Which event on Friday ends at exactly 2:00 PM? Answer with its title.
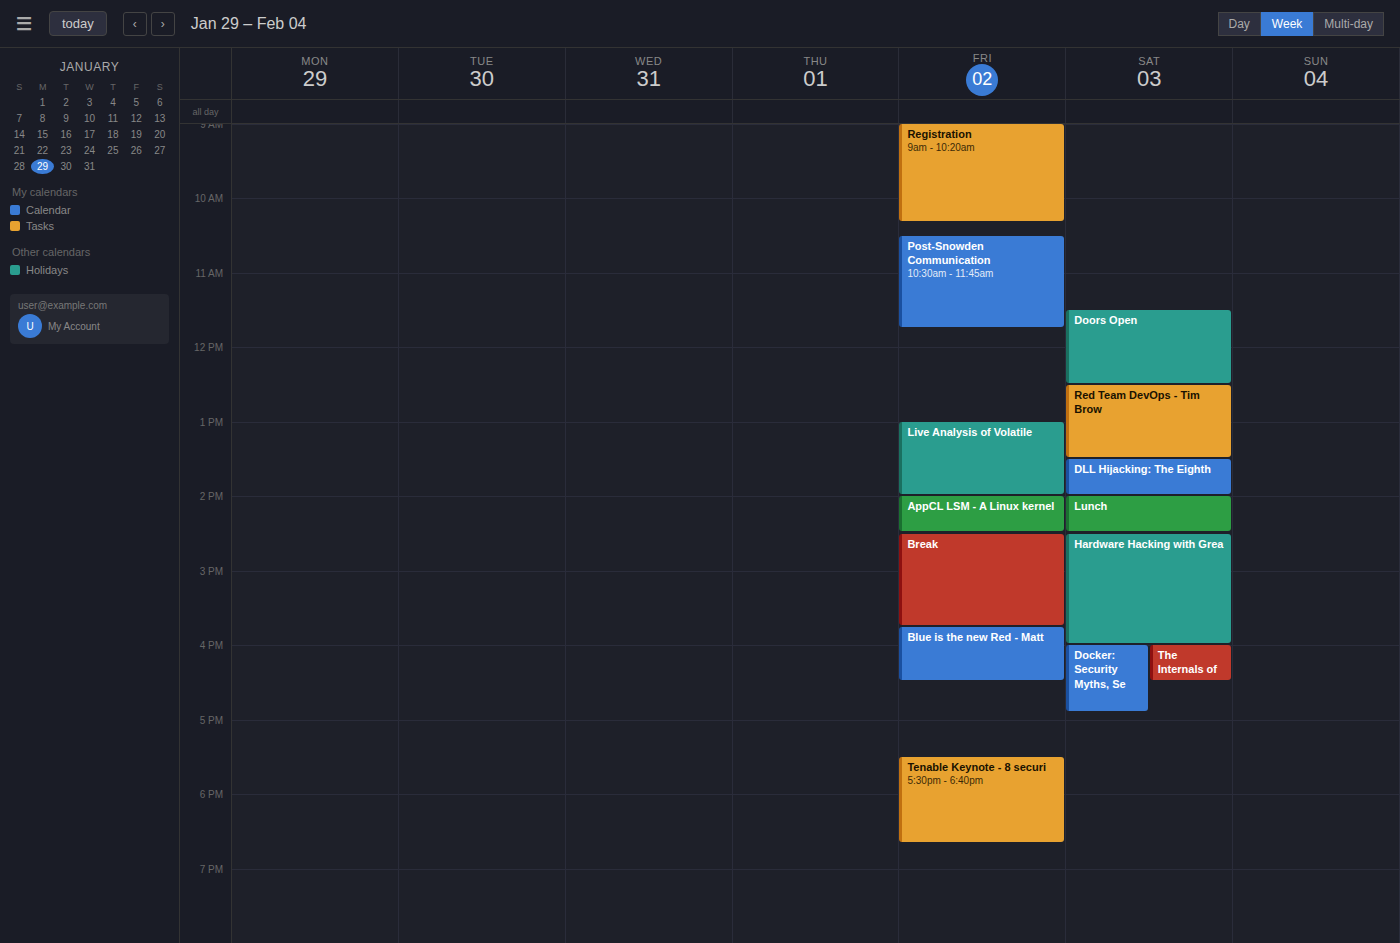
"Live Analysis of Volatile"